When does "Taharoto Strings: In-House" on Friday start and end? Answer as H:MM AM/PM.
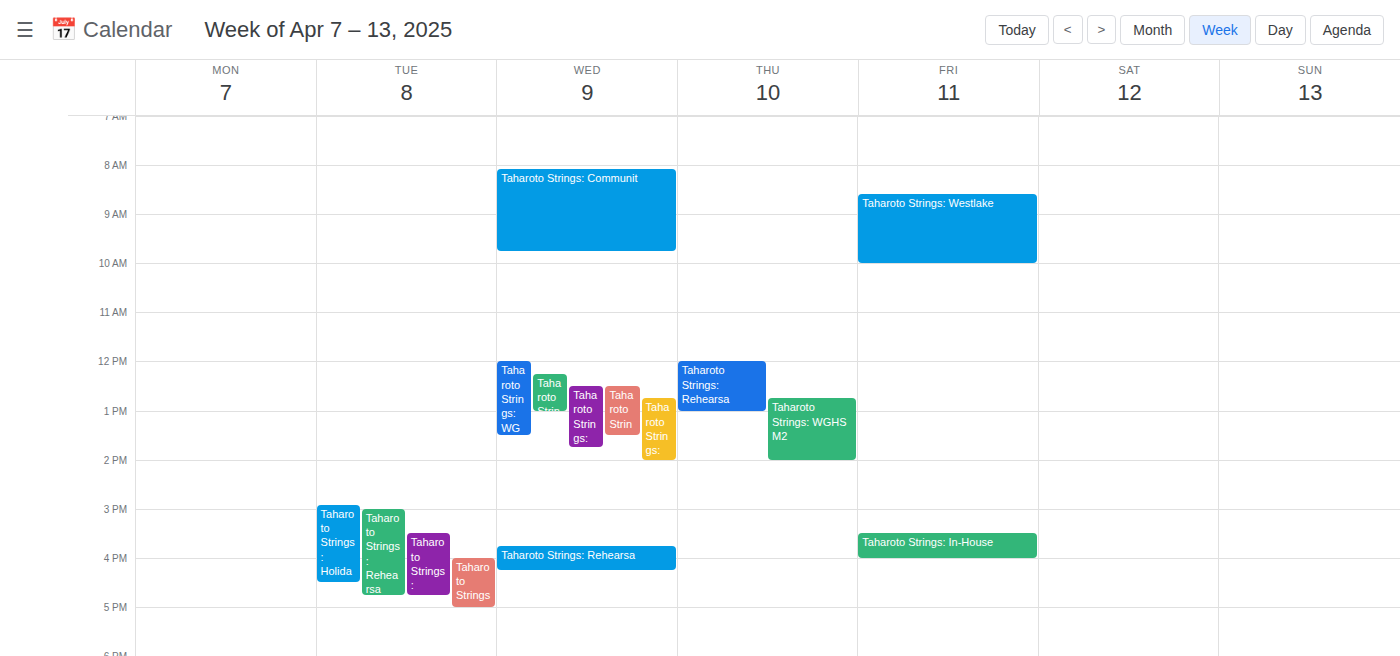
3:30 PM to 4:00 PM